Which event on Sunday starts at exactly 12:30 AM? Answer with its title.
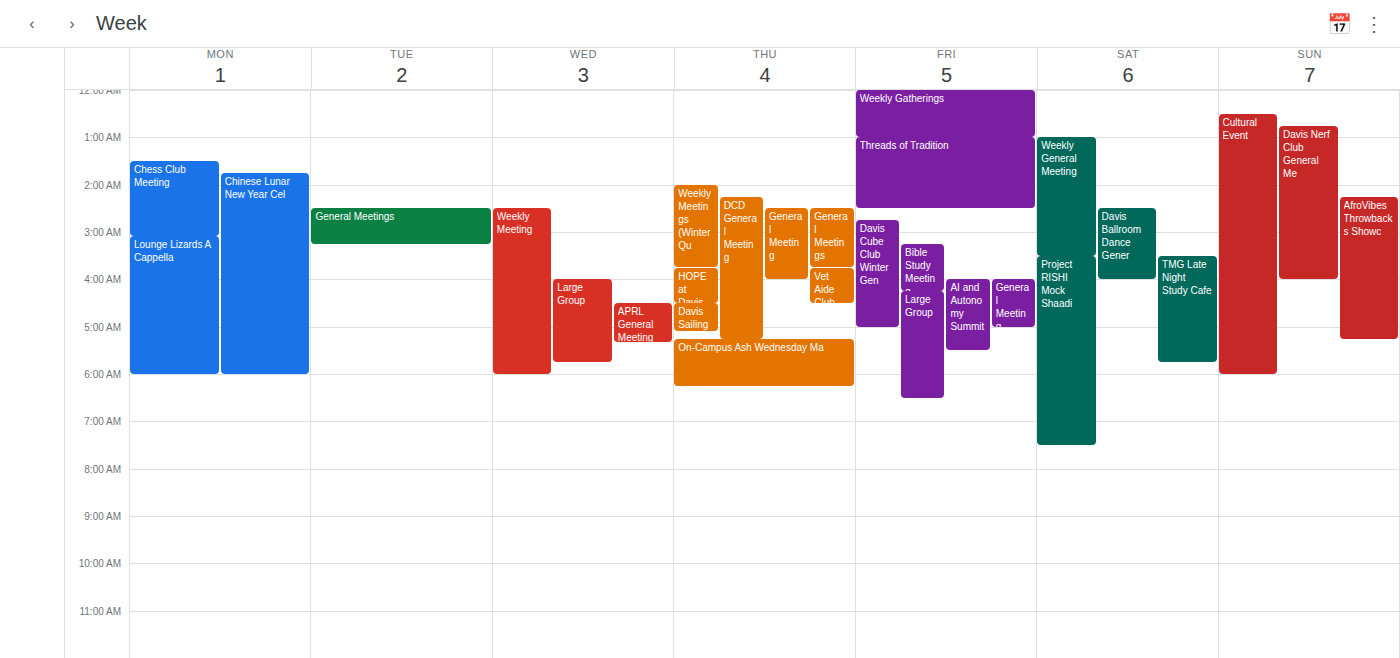
"Cultural Event"